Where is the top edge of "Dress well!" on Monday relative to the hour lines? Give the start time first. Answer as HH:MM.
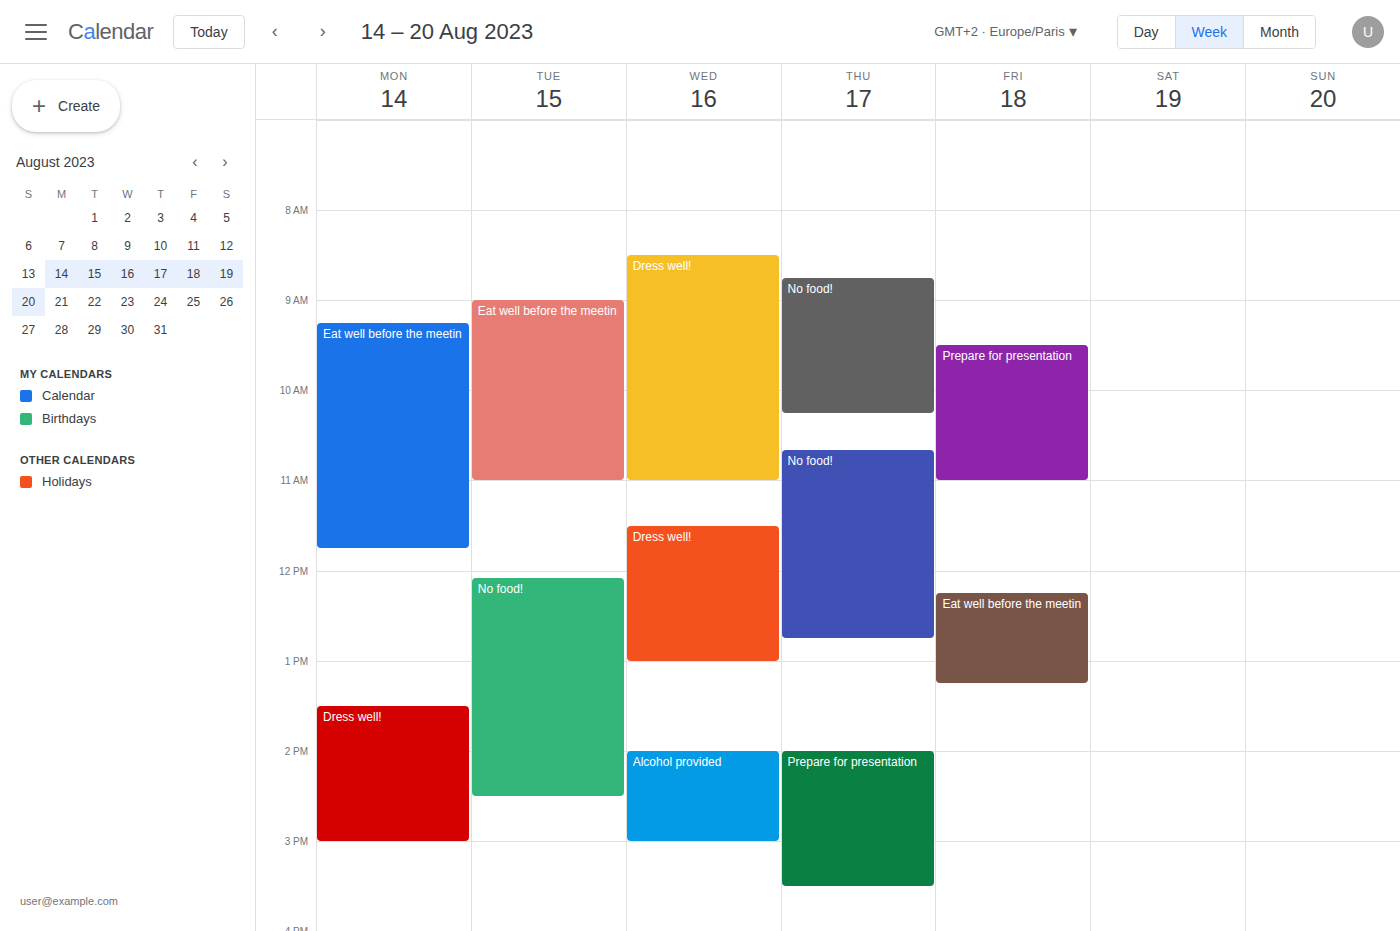
13:30 -- halfway between the 13:00 and 14:00 lines.